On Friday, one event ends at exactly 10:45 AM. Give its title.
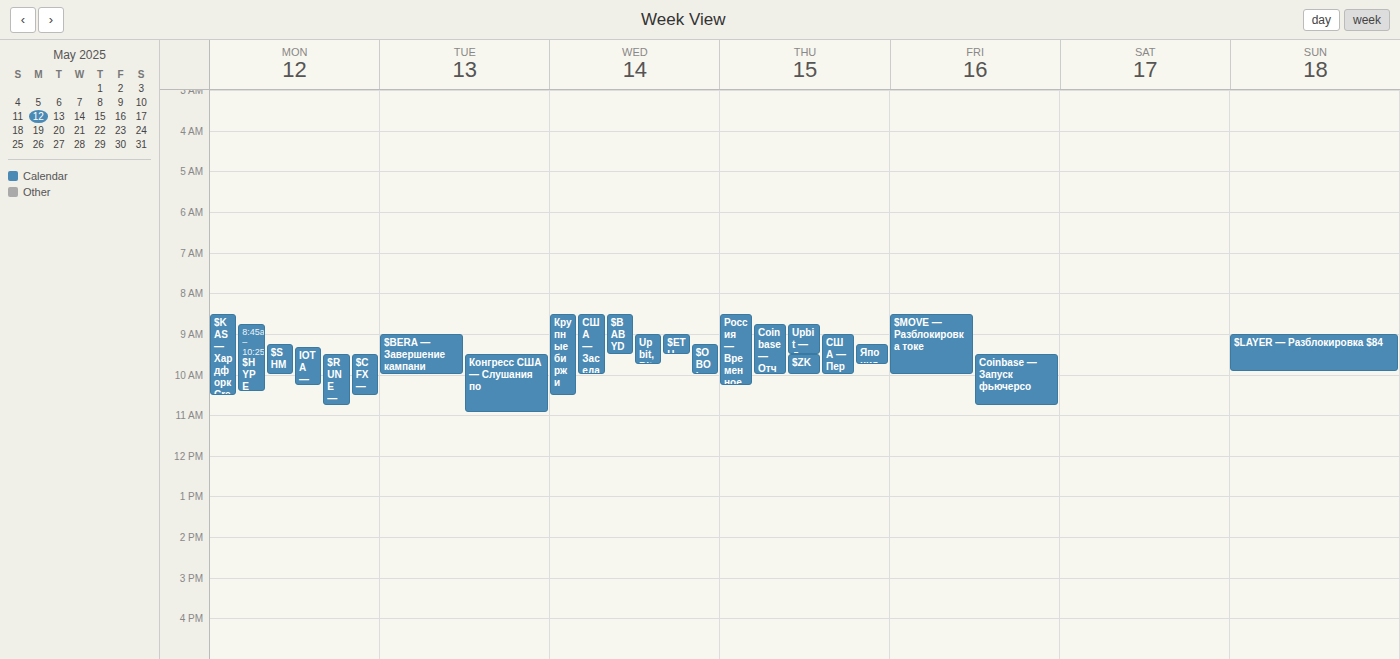
"Coinbase — Запуск фьючерсо"